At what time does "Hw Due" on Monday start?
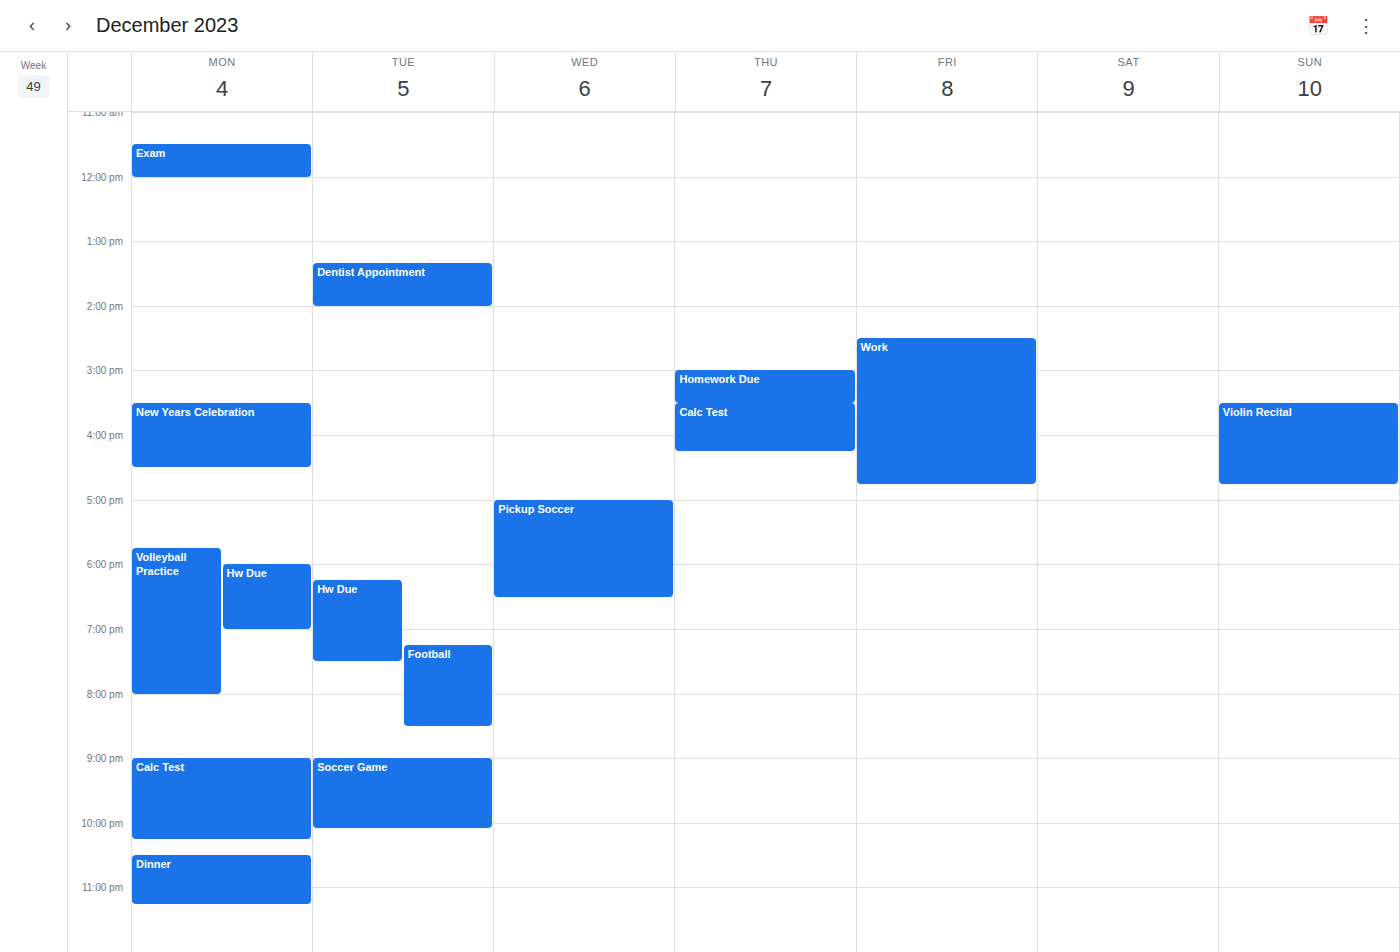
6:00 PM